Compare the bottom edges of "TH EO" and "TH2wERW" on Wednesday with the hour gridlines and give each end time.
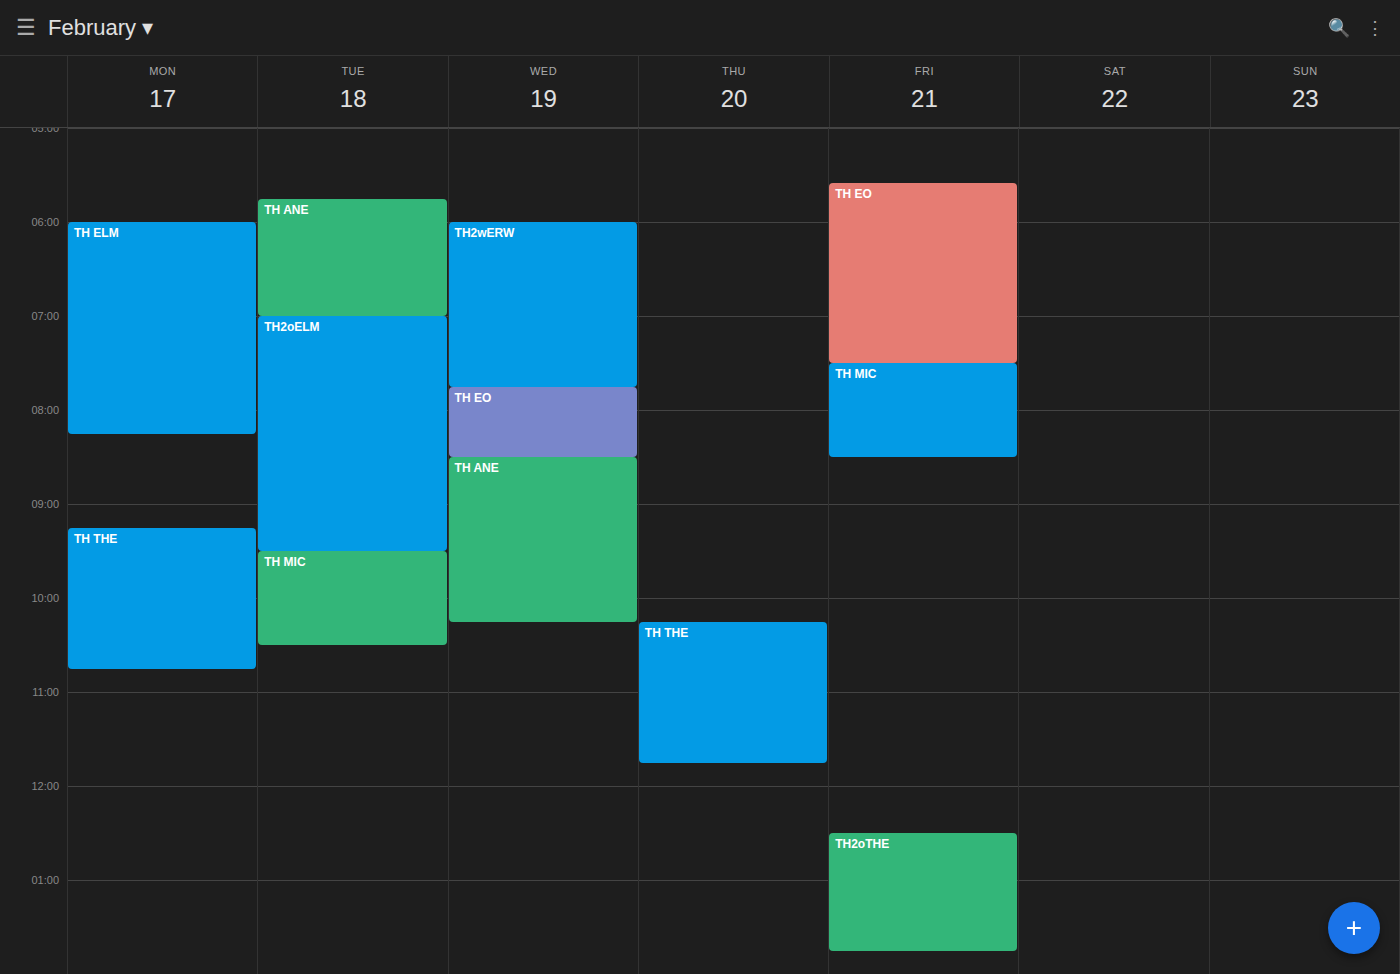
"TH EO": 8:30 AM, halfway between the 8 AM and 9 AM lines. "TH2wERW": 7:45 AM, neither: three quarters of the way from the 7 AM line to the 8 AM line.